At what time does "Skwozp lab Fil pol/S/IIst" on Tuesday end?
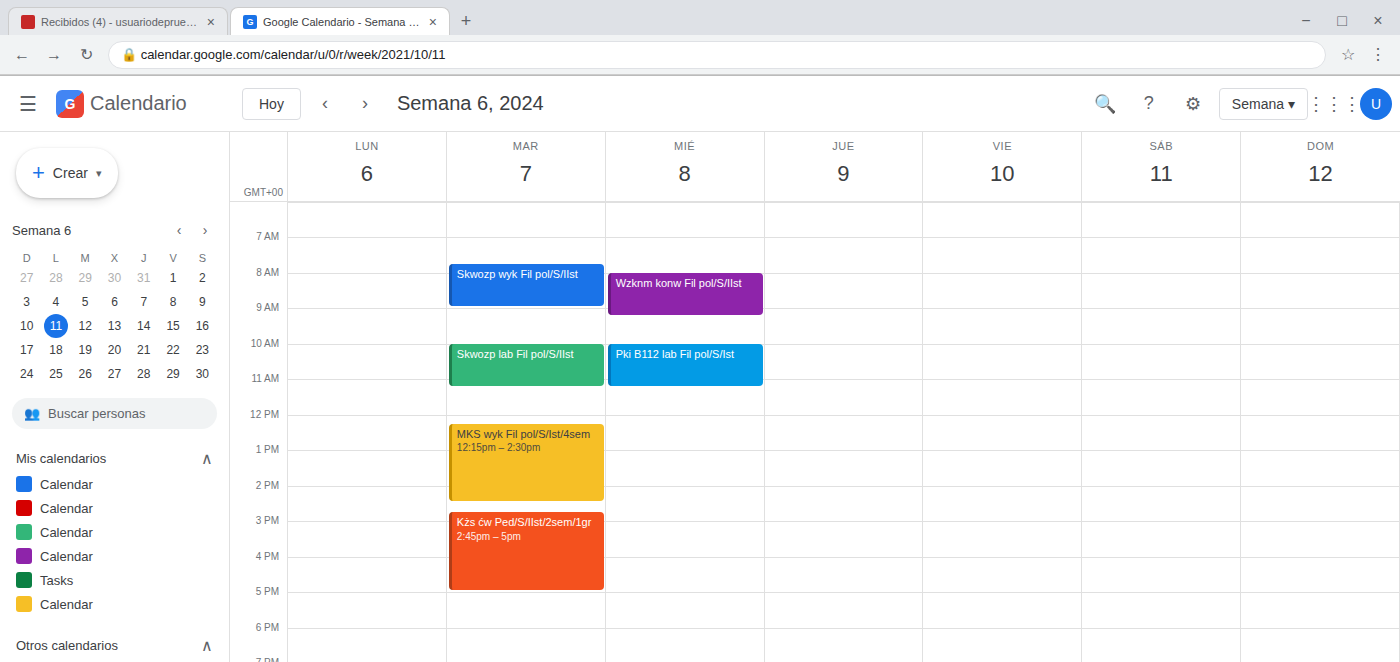
11:15 AM